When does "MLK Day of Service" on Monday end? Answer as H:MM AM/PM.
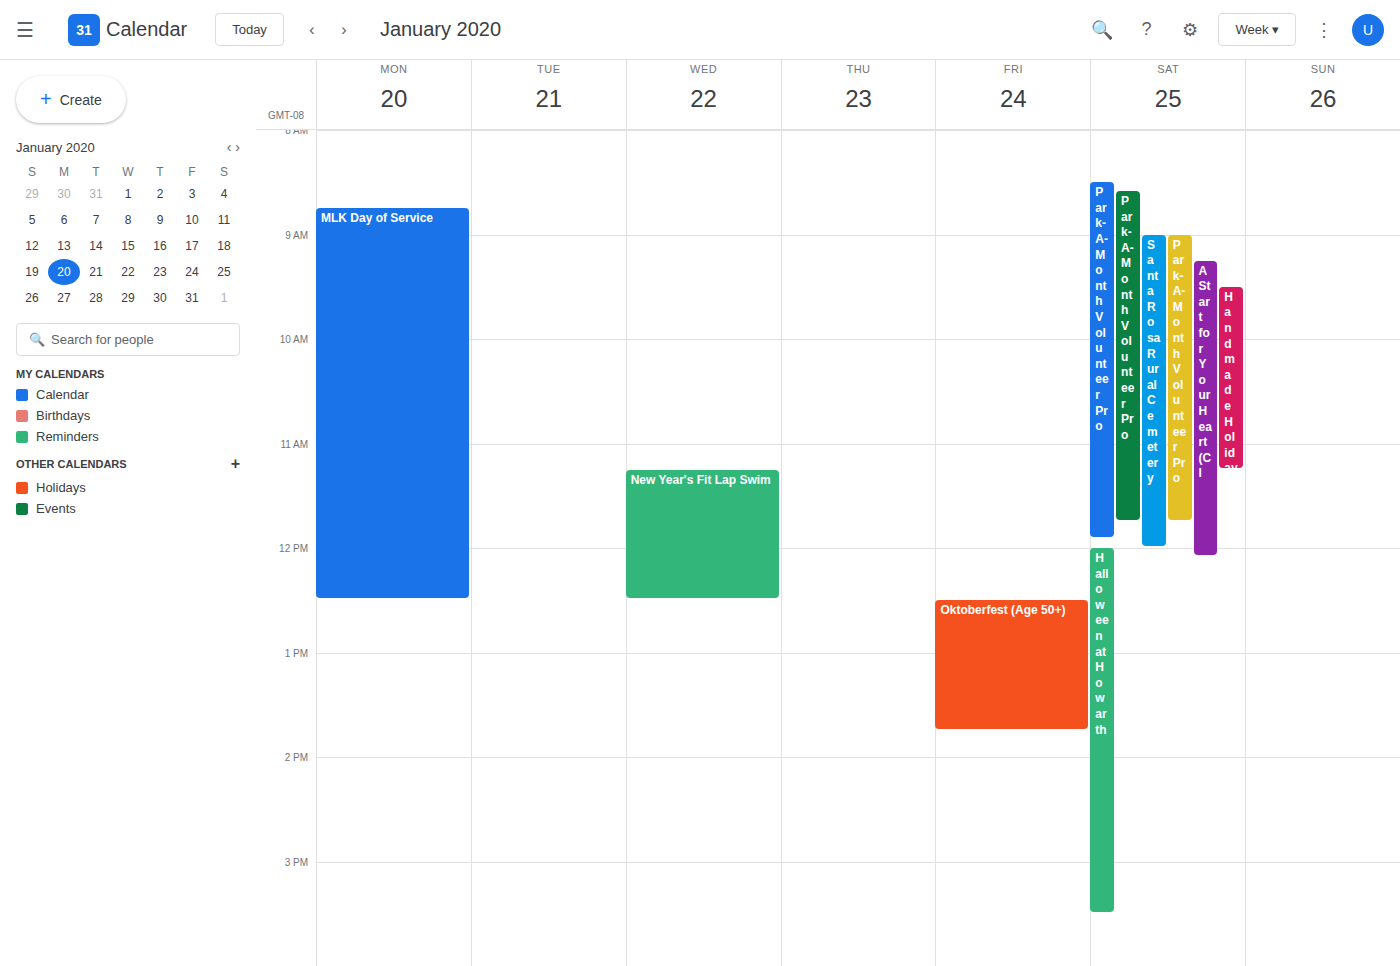
12:30 PM